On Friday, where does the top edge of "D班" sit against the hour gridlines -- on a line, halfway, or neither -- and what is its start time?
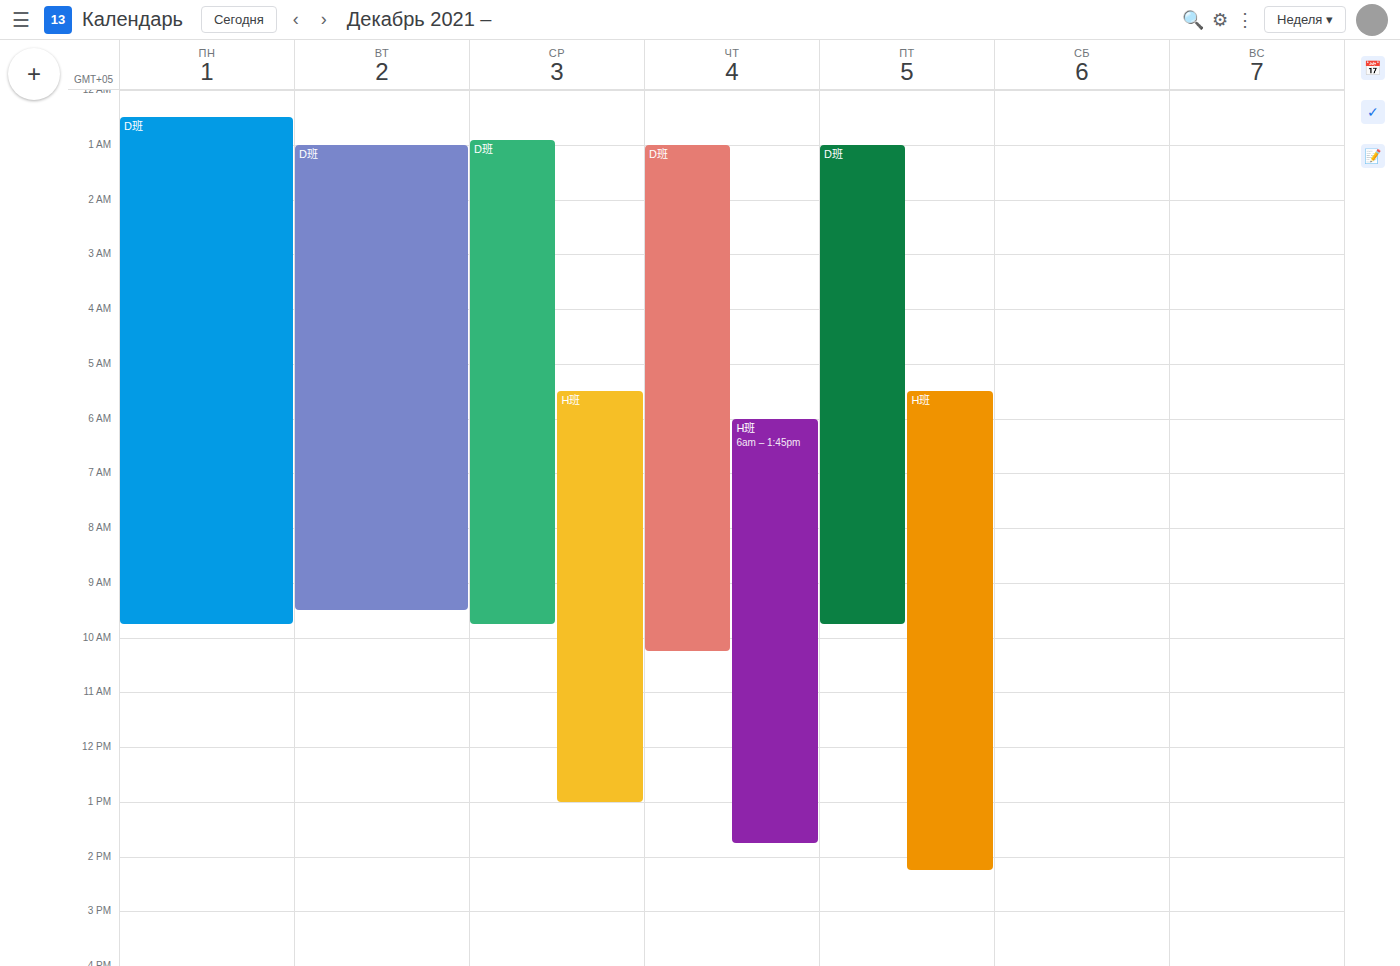
1:00 AM -- exactly on the 1 AM line.